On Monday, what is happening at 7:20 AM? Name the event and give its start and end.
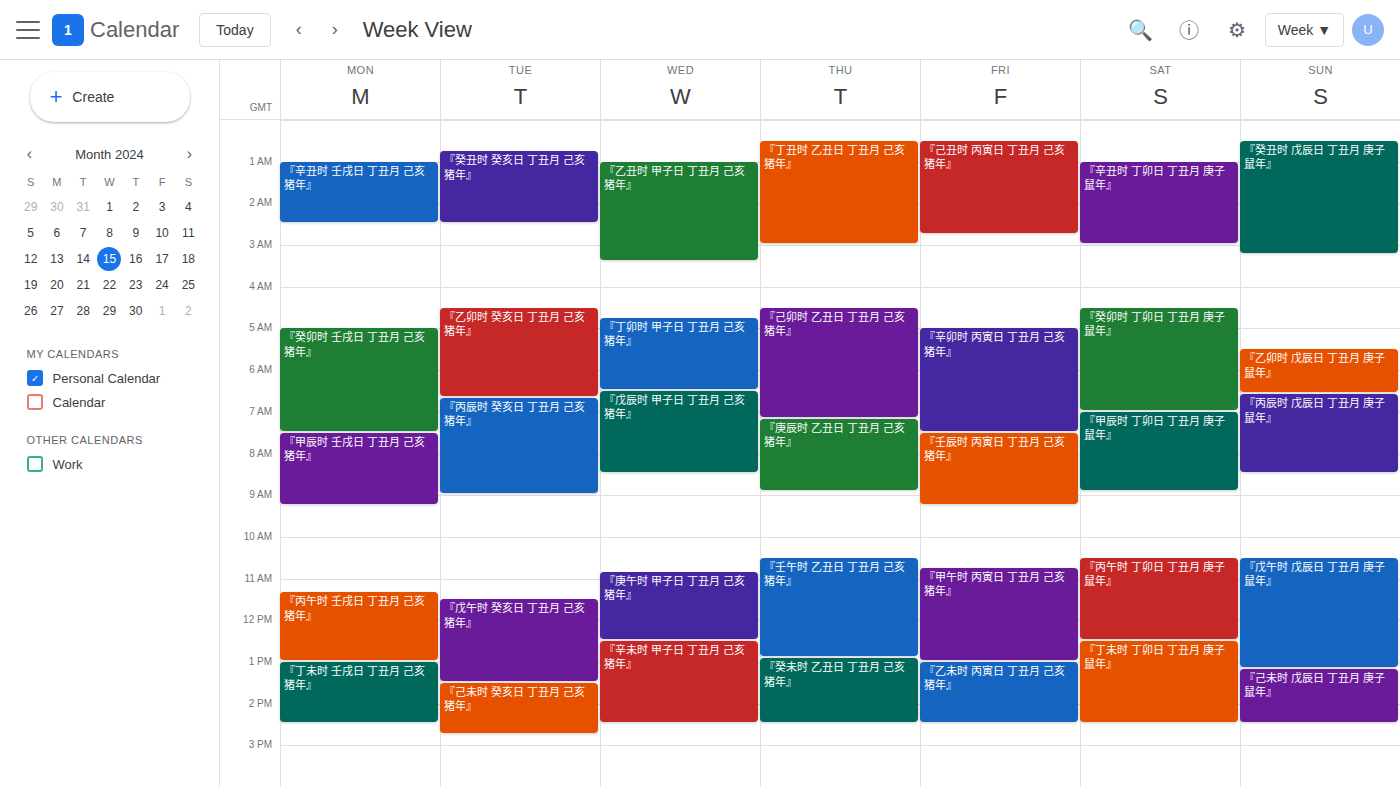
"『癸卯时 壬戌日 丁丑月 己亥猪年』", 5:00 AM to 7:30 AM